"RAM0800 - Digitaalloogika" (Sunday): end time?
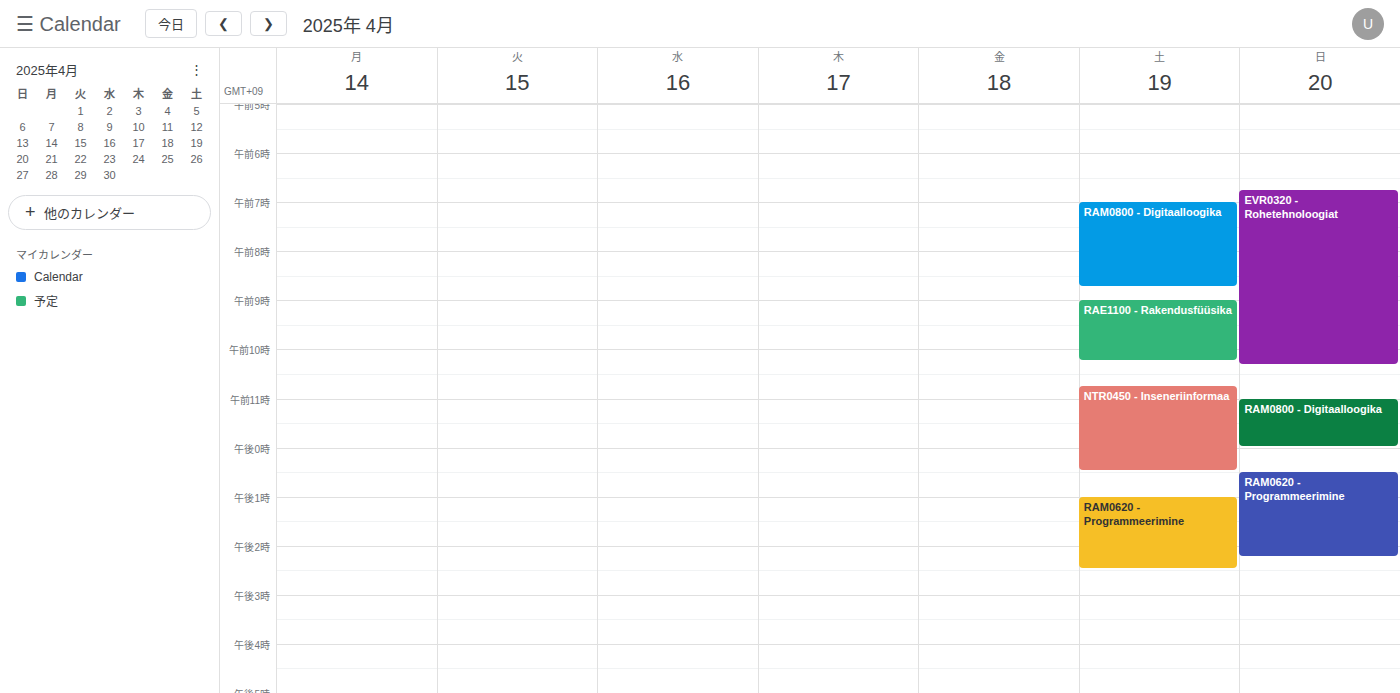
12:00 PM